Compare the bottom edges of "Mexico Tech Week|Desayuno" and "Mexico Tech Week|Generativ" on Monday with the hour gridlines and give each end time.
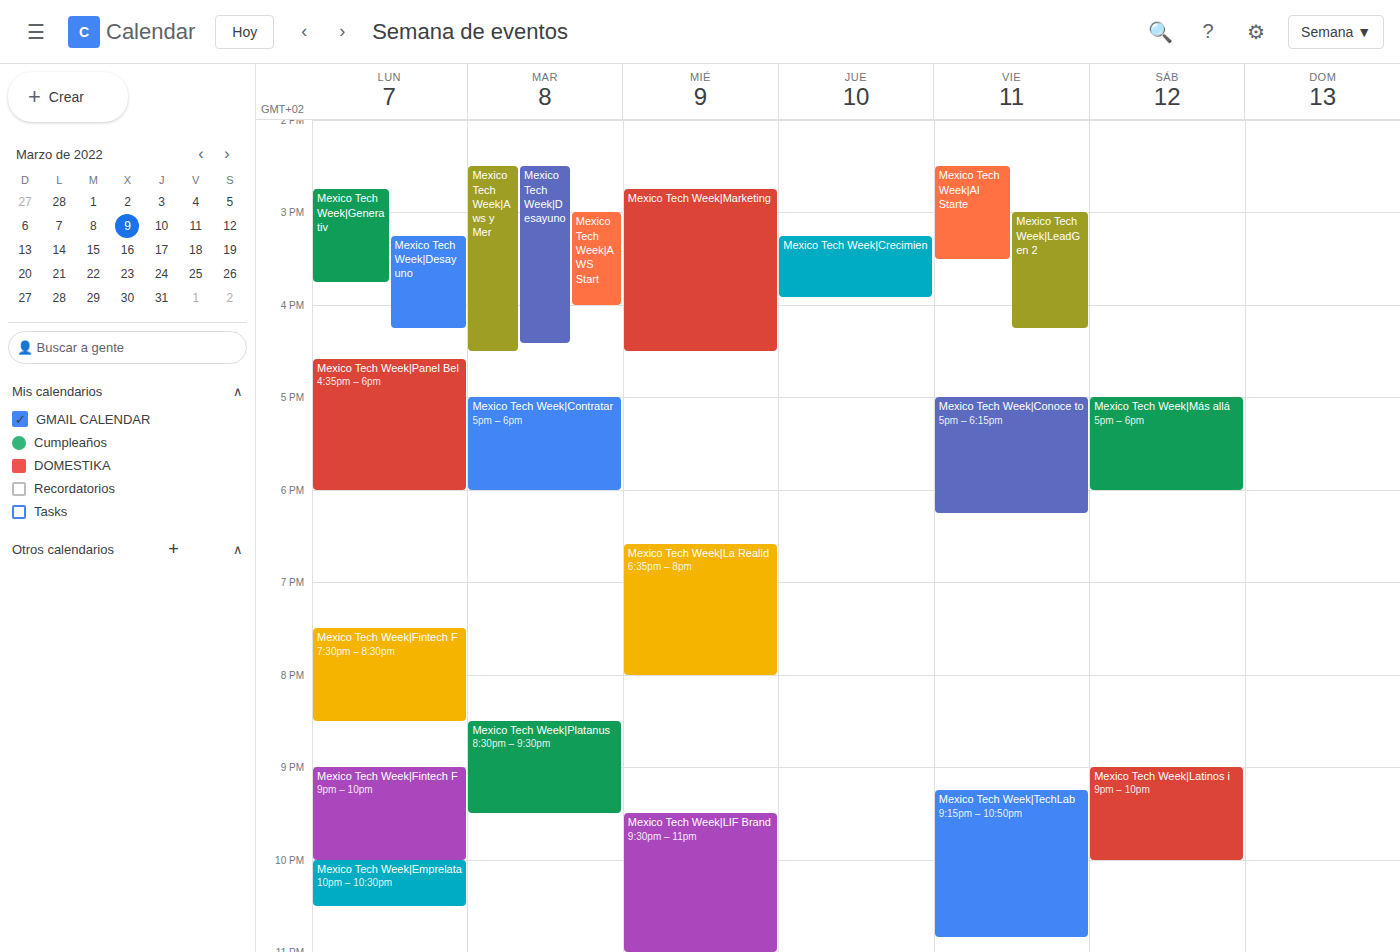
"Mexico Tech Week|Desayuno": 4:15 PM, neither: a quarter of the way from the 4 PM line to the 5 PM line. "Mexico Tech Week|Generativ": 3:45 PM, neither: three quarters of the way from the 3 PM line to the 4 PM line.